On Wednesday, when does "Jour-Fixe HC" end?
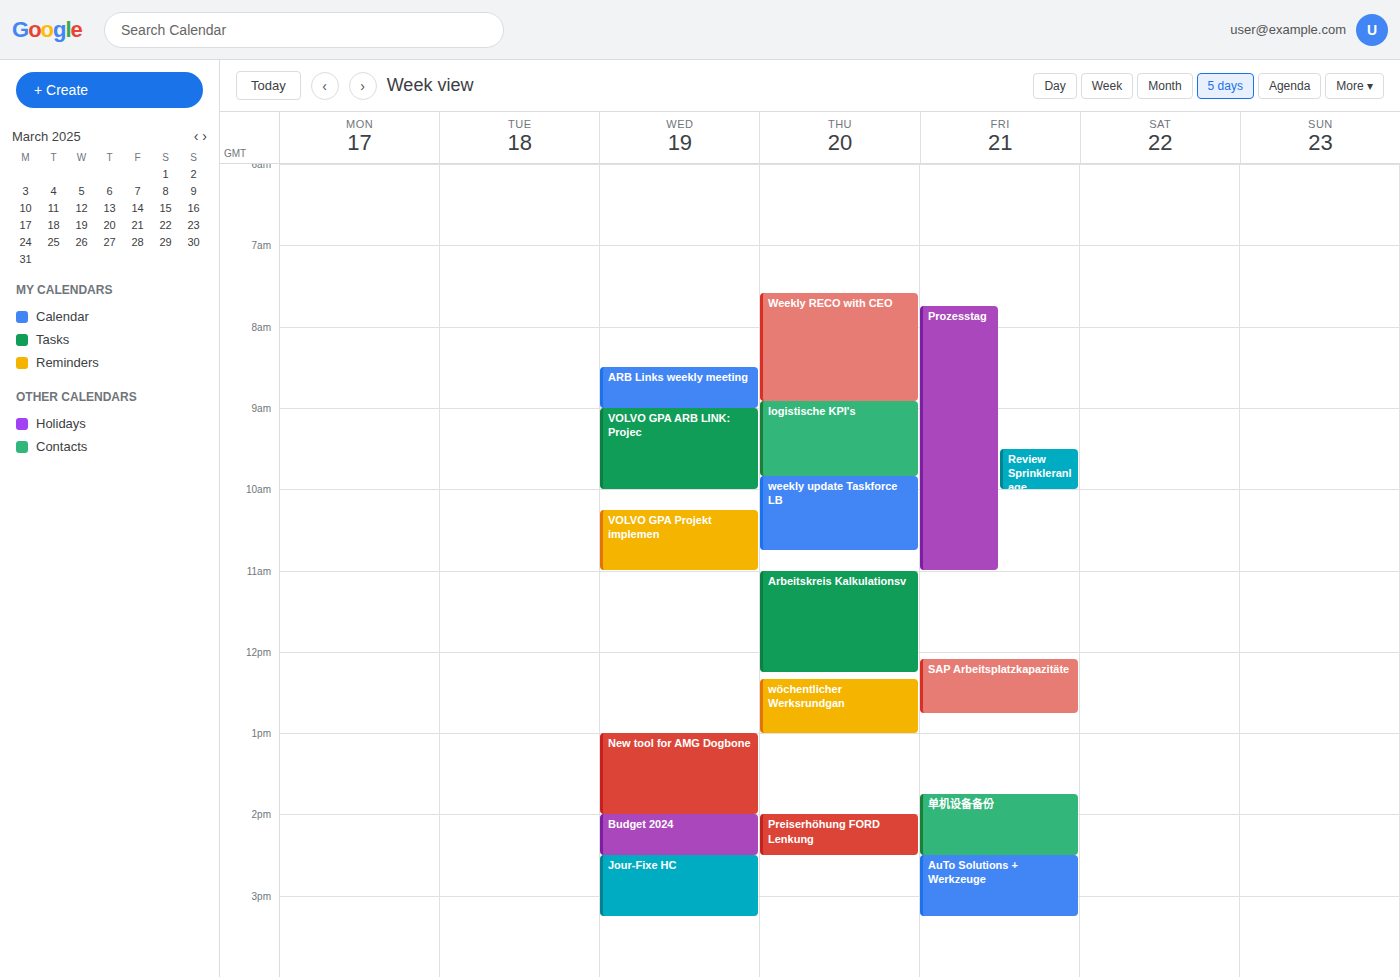
3:15 PM